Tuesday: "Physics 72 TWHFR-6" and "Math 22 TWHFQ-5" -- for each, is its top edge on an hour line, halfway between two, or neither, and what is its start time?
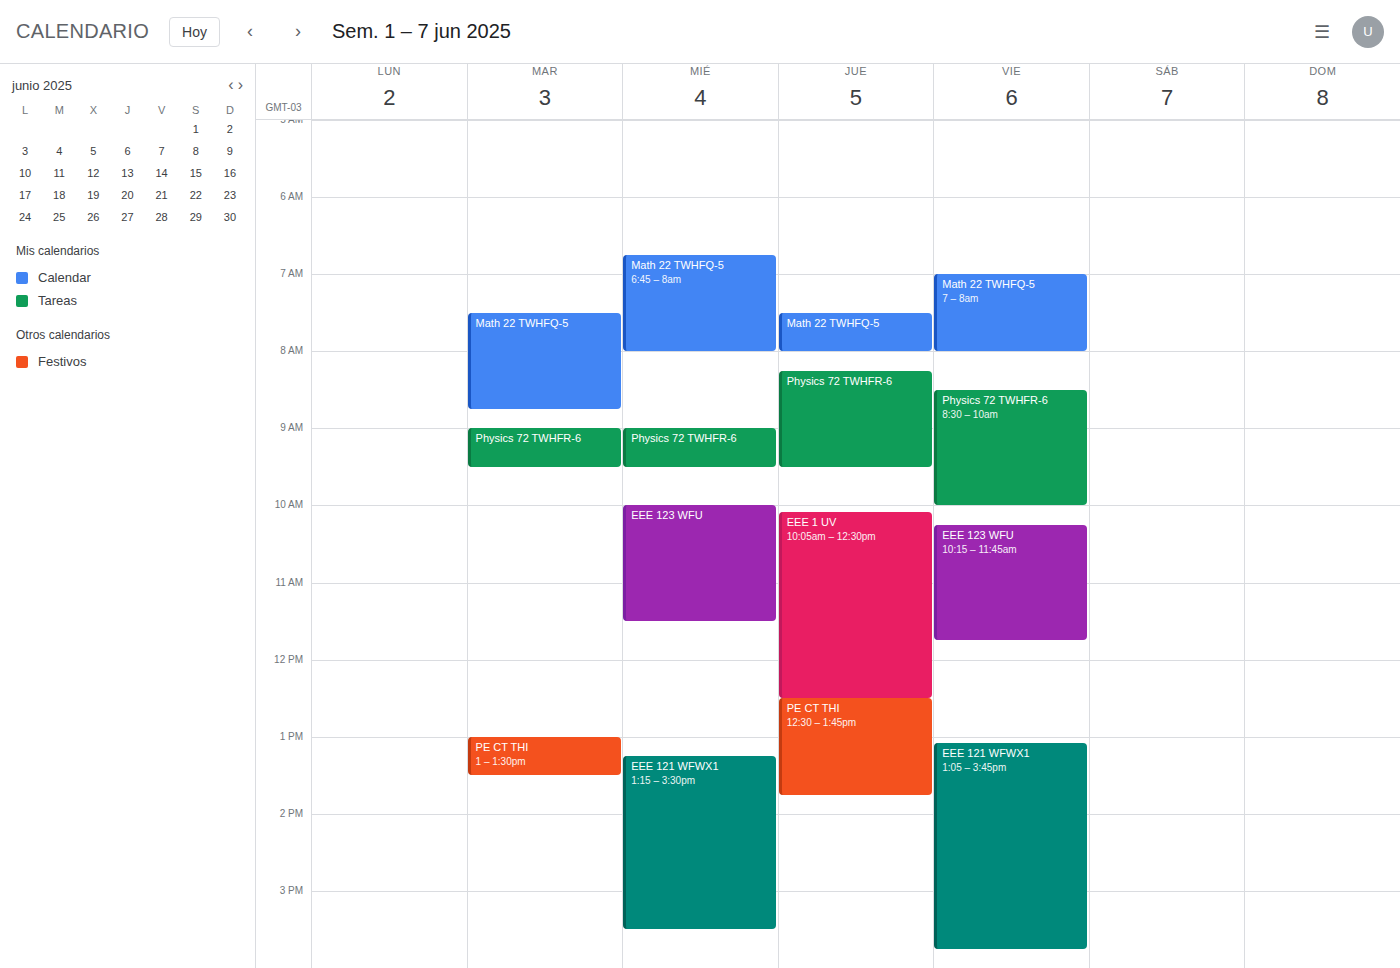
"Physics 72 TWHFR-6": 9:00 AM, exactly on the 9 AM line. "Math 22 TWHFQ-5": 7:30 AM, halfway between the 7 AM and 8 AM lines.